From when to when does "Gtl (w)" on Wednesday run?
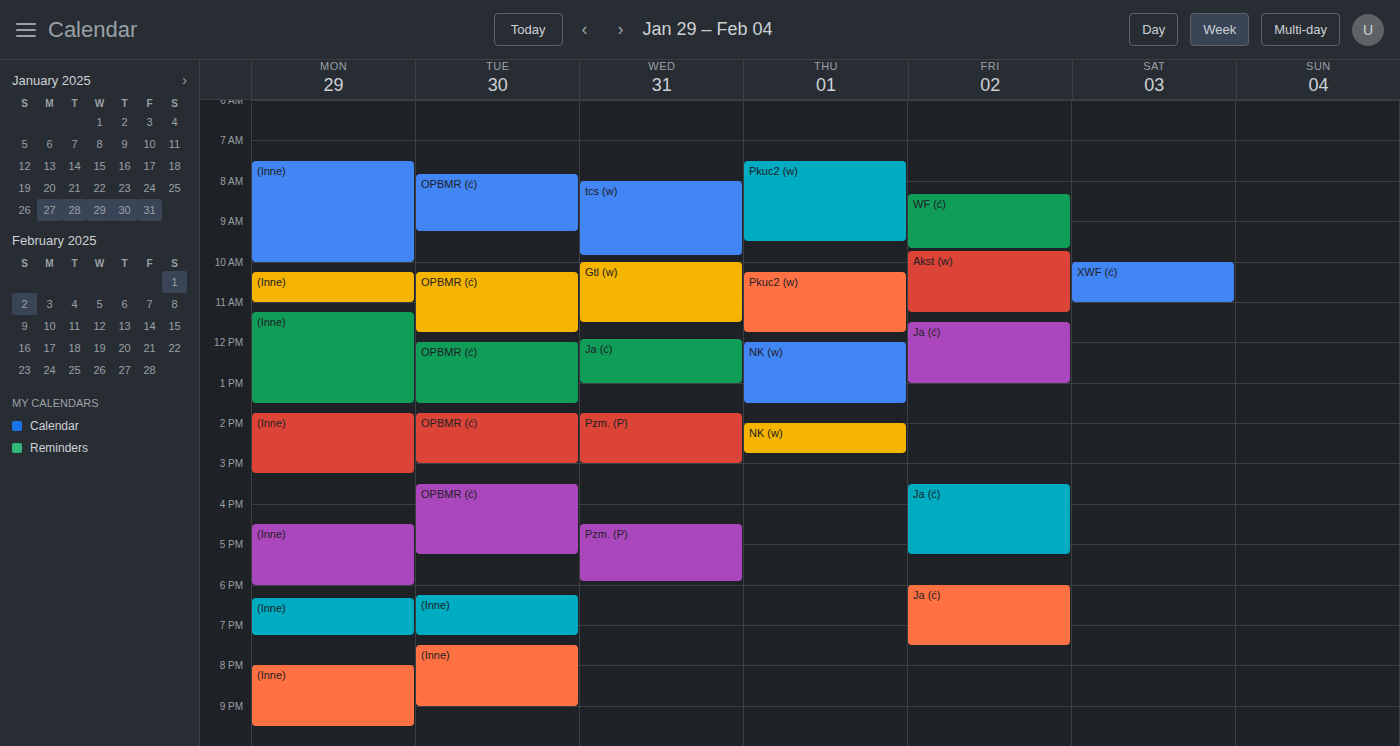
10:00 AM to 11:30 AM